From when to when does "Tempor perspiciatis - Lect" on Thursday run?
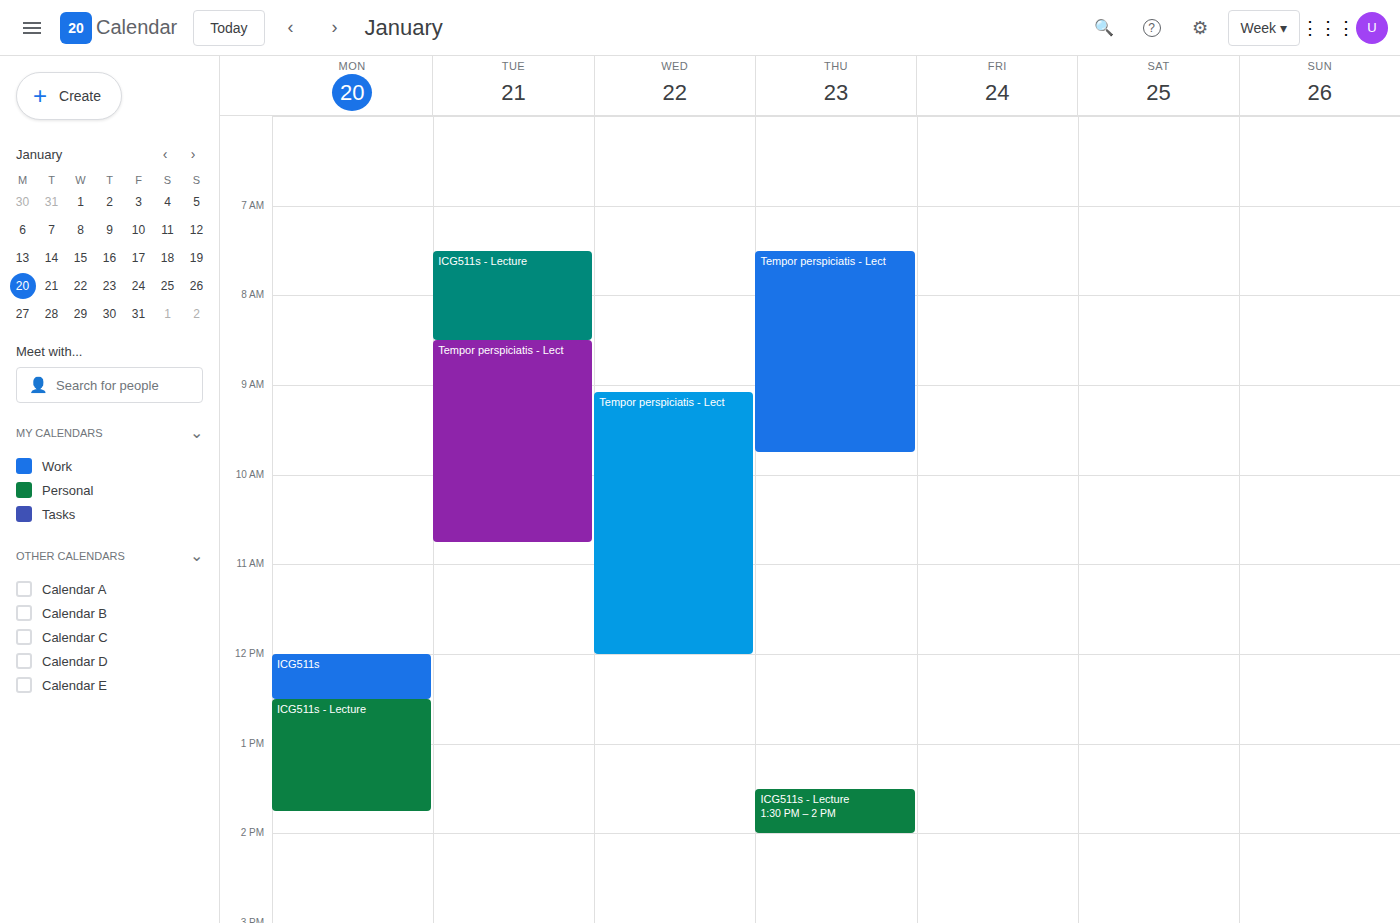
7:30 AM to 9:45 AM